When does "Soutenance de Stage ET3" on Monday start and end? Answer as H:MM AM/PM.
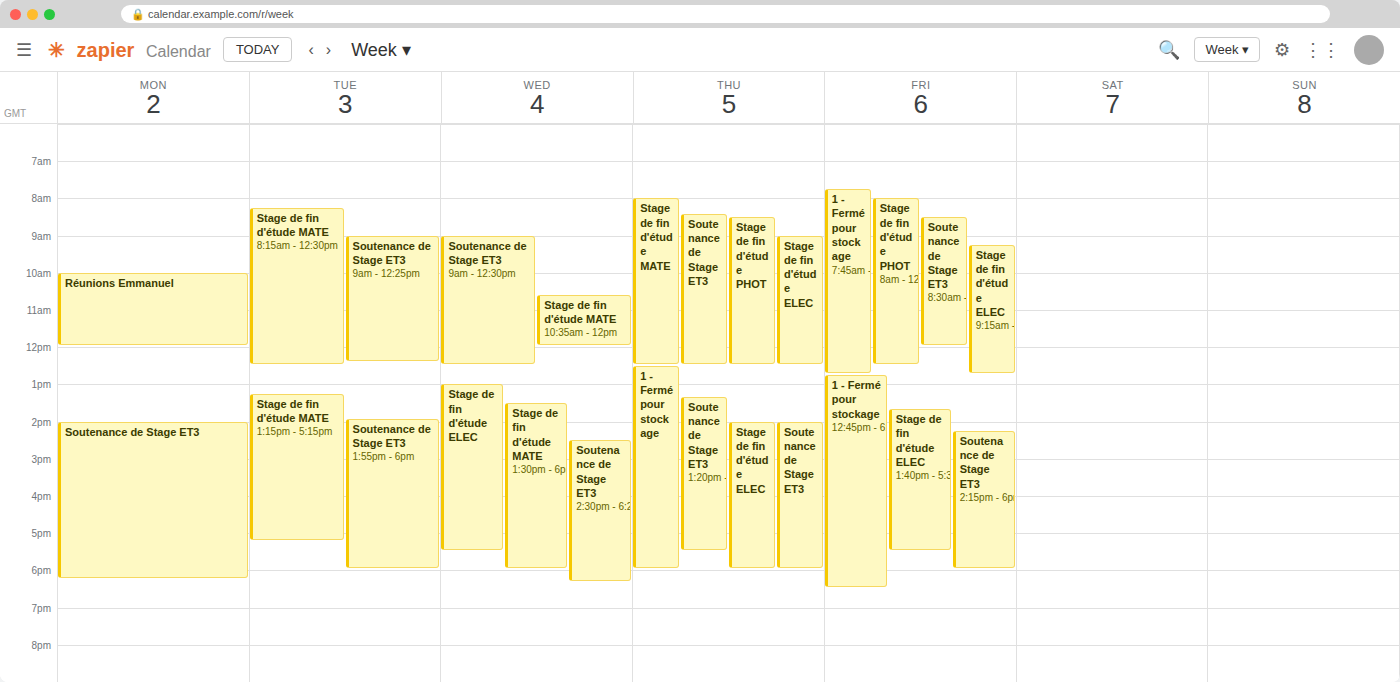
2:00 PM to 6:15 PM